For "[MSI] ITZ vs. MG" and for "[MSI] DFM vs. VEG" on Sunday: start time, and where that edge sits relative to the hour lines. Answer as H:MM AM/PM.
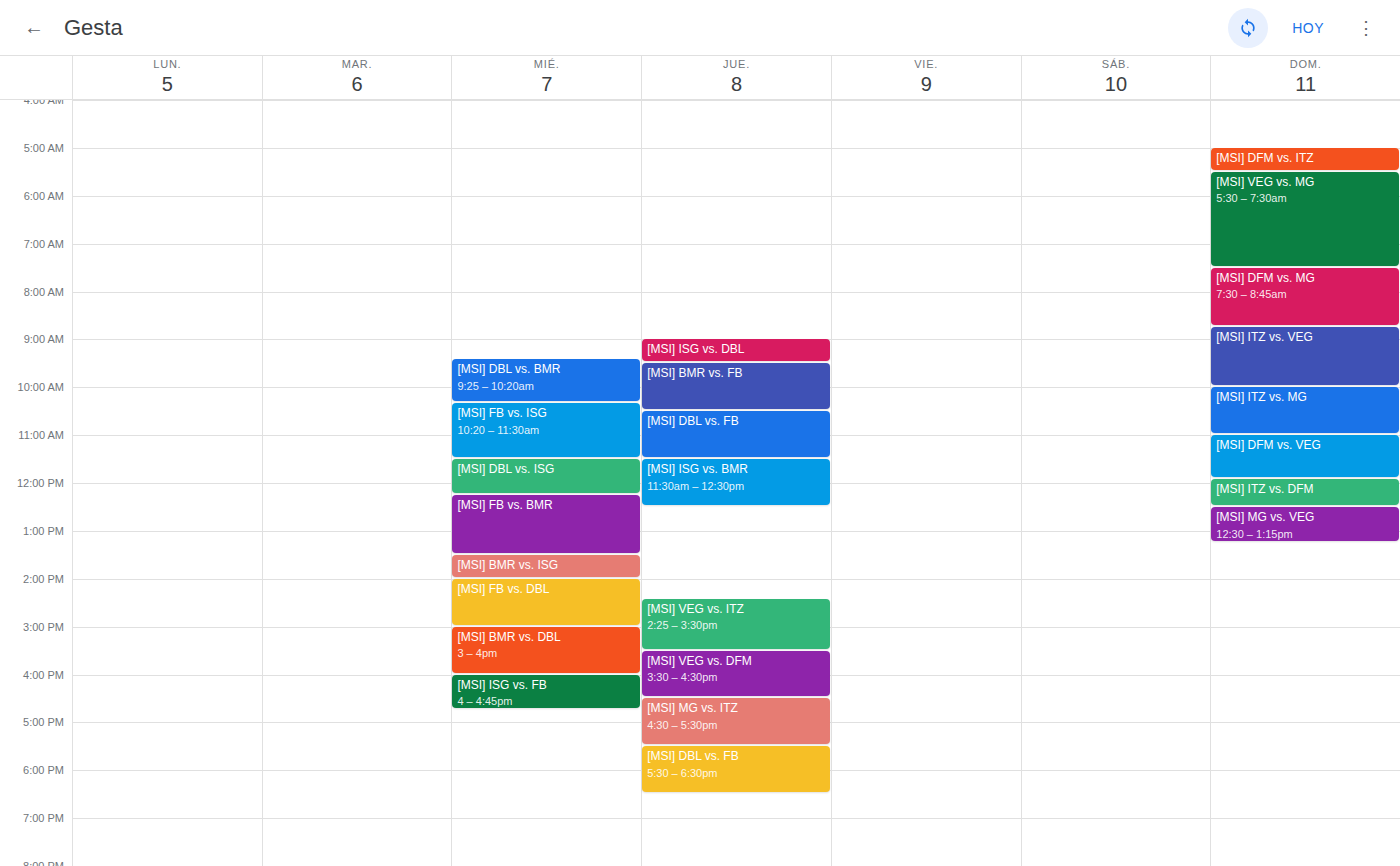
"[MSI] ITZ vs. MG": 10:00 AM, exactly on the 10 AM line. "[MSI] DFM vs. VEG": 11:00 AM, exactly on the 11 AM line.